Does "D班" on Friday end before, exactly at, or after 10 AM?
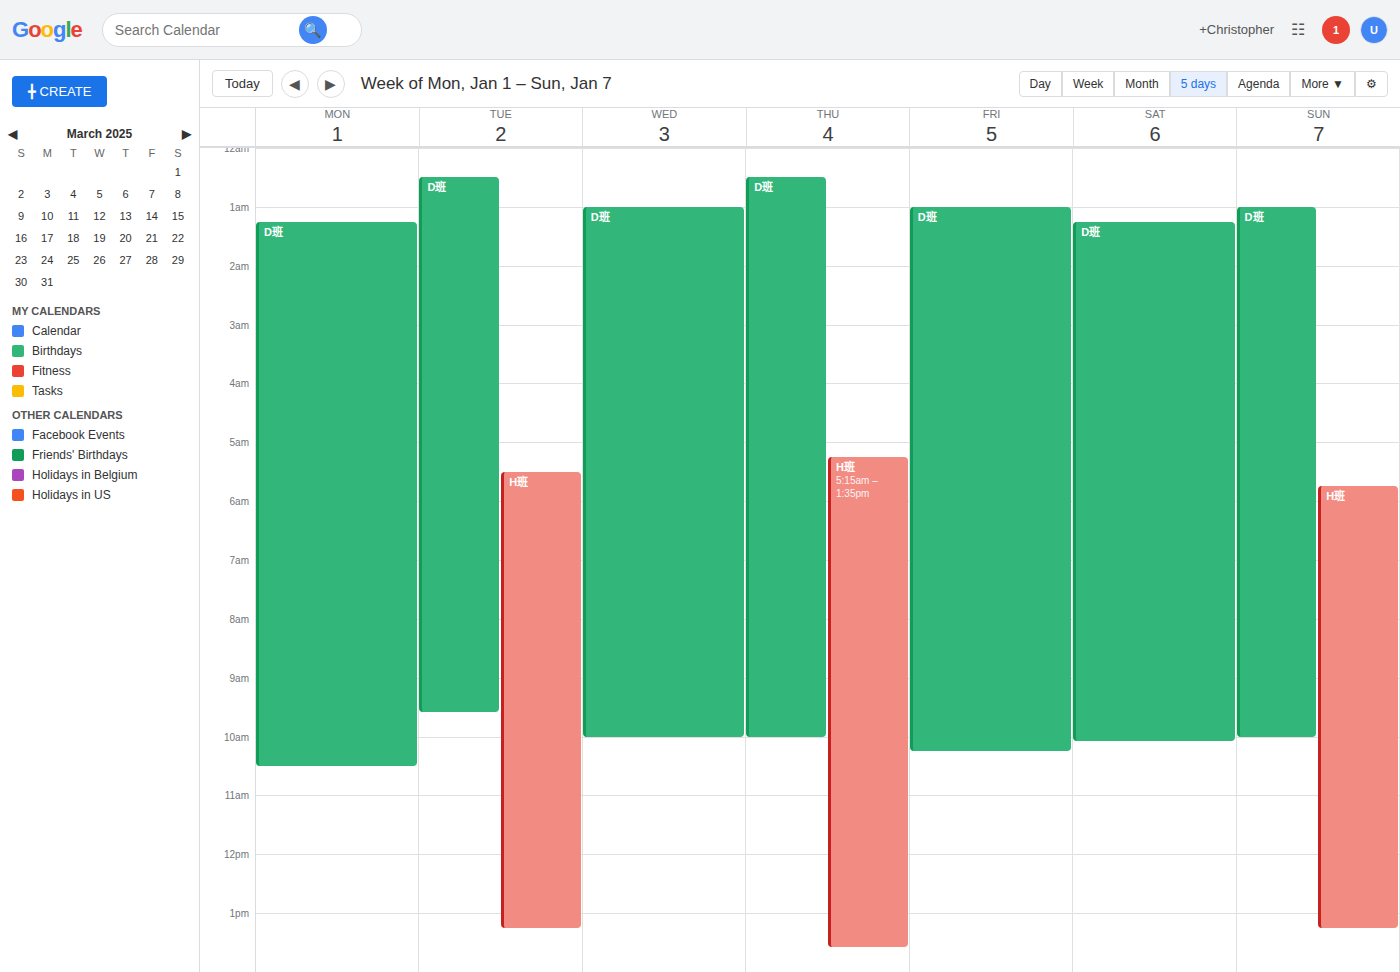
10:15 AM -- after 10 AM, 15 minutes below the 10 AM line.